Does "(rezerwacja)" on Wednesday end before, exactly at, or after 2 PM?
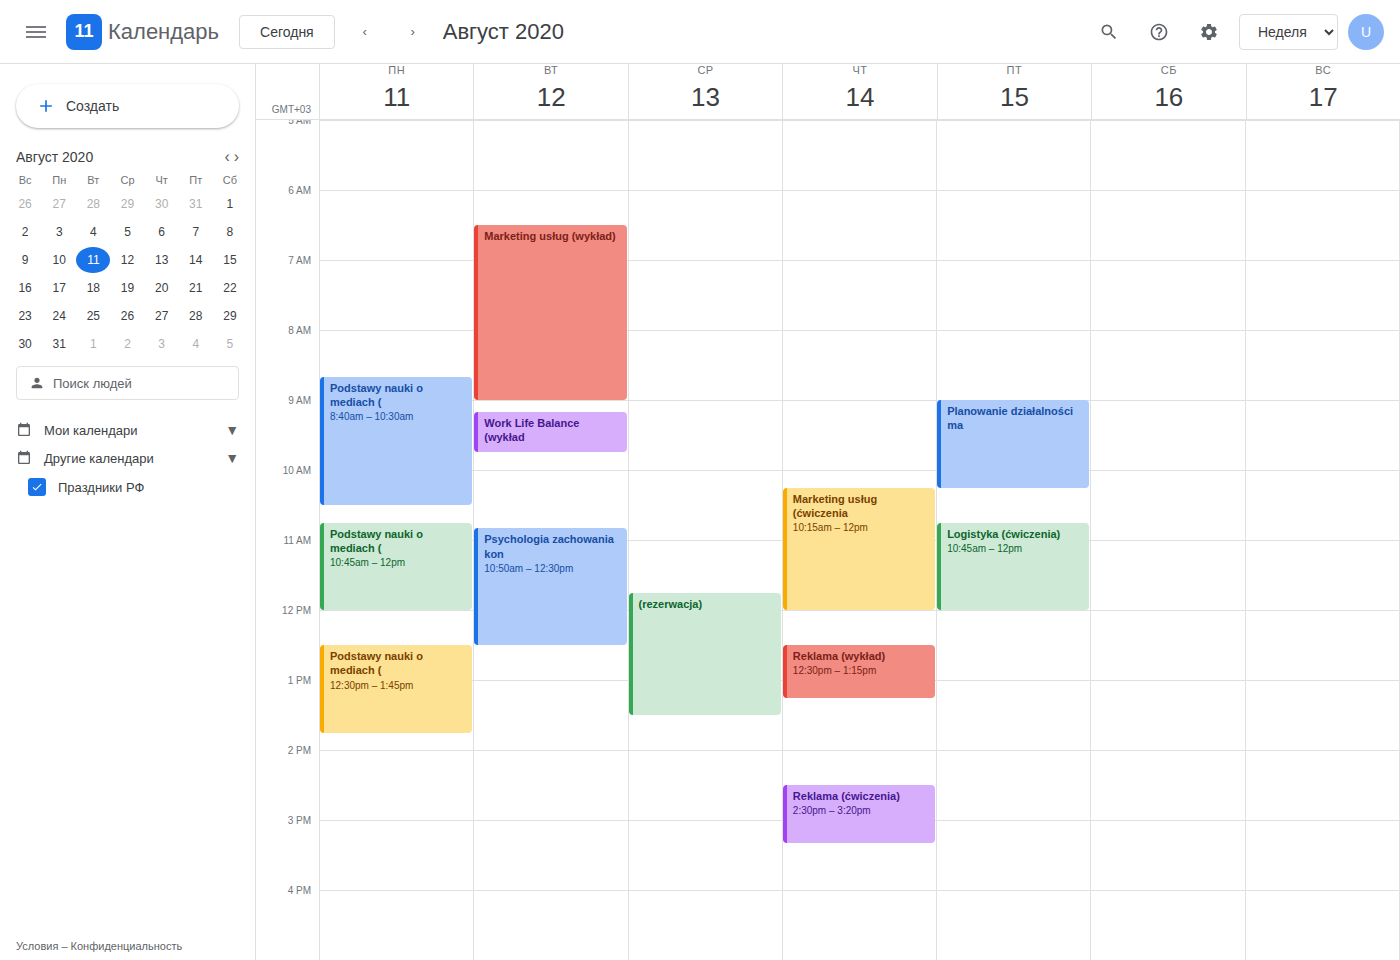
1:30 PM -- before 2 PM, 30 minutes above the 2 PM line.